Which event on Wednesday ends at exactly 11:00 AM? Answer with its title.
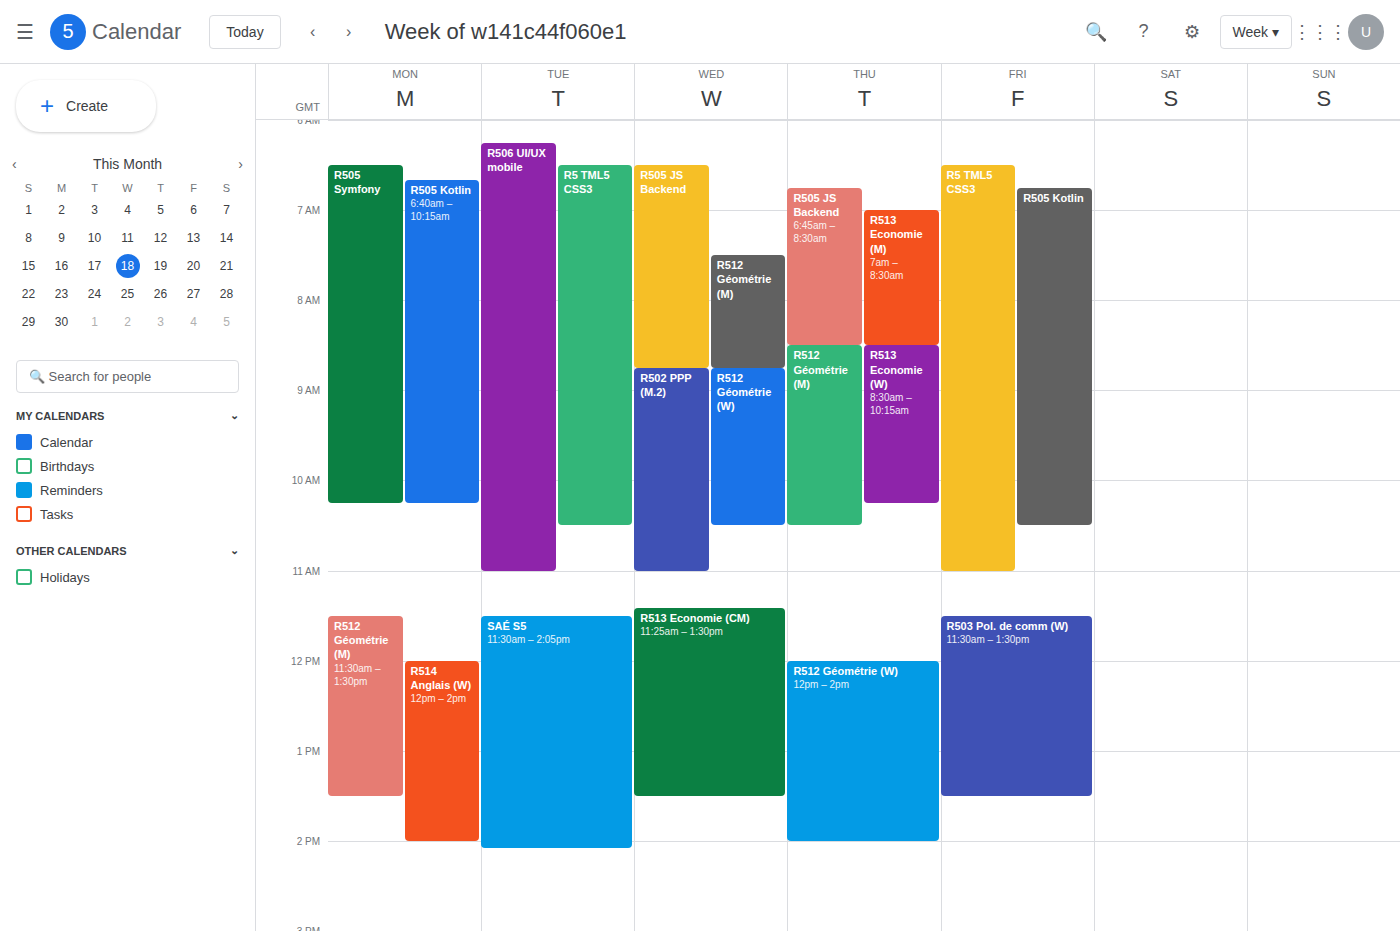
"R502 PPP (M.2)"